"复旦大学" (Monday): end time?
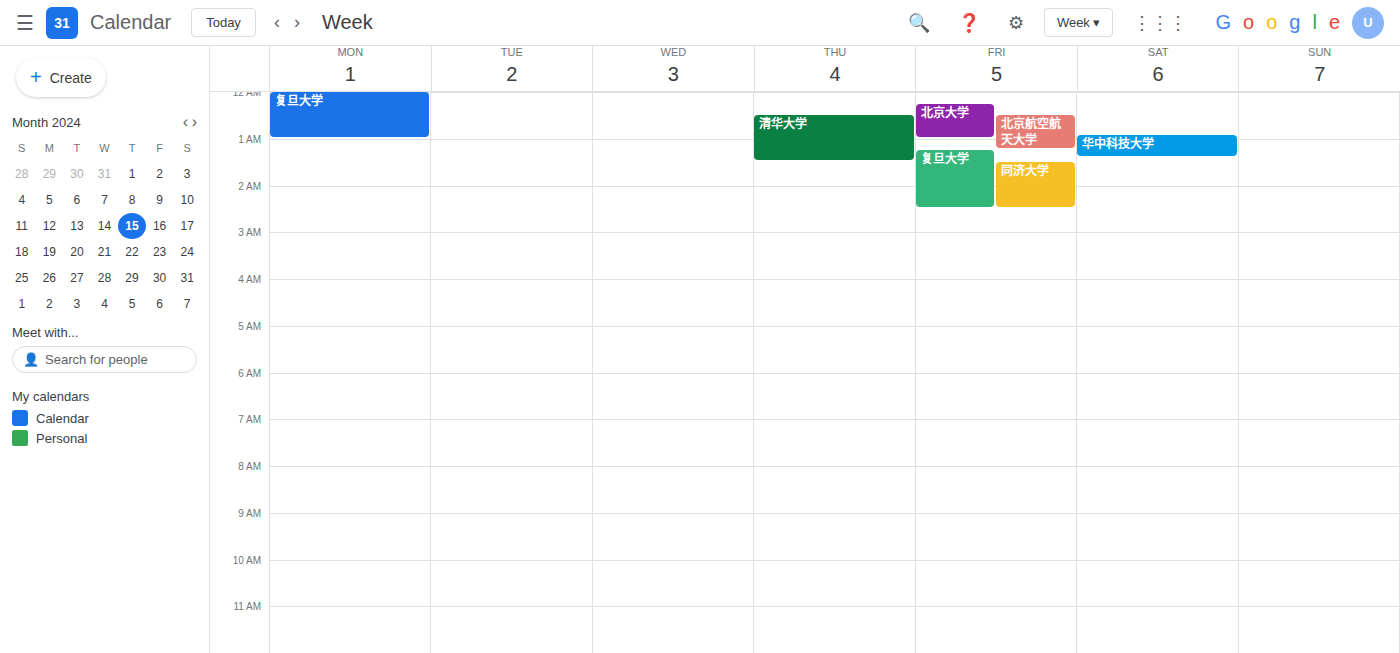
1:00 AM